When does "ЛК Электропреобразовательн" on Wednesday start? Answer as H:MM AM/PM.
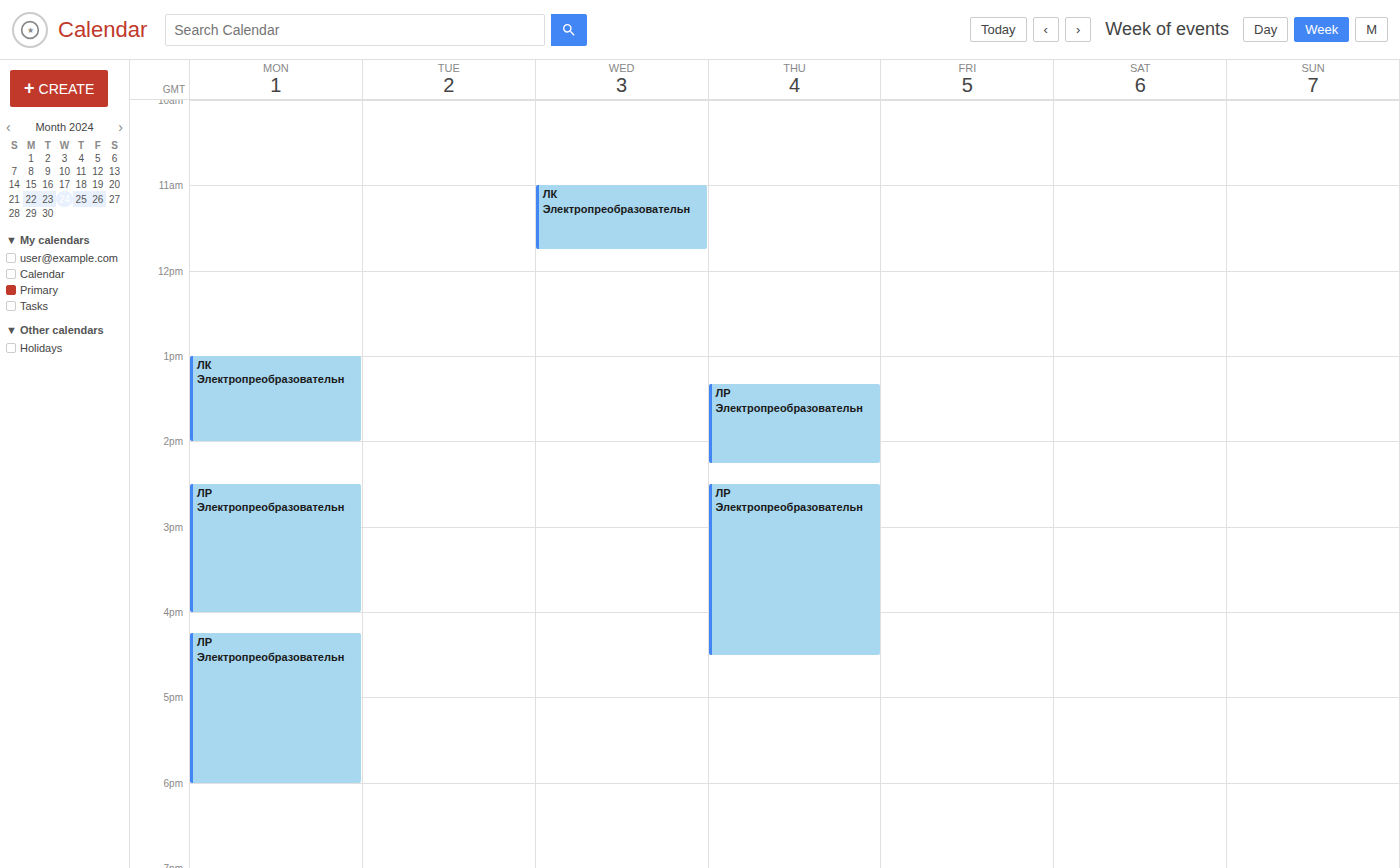
11:00 AM